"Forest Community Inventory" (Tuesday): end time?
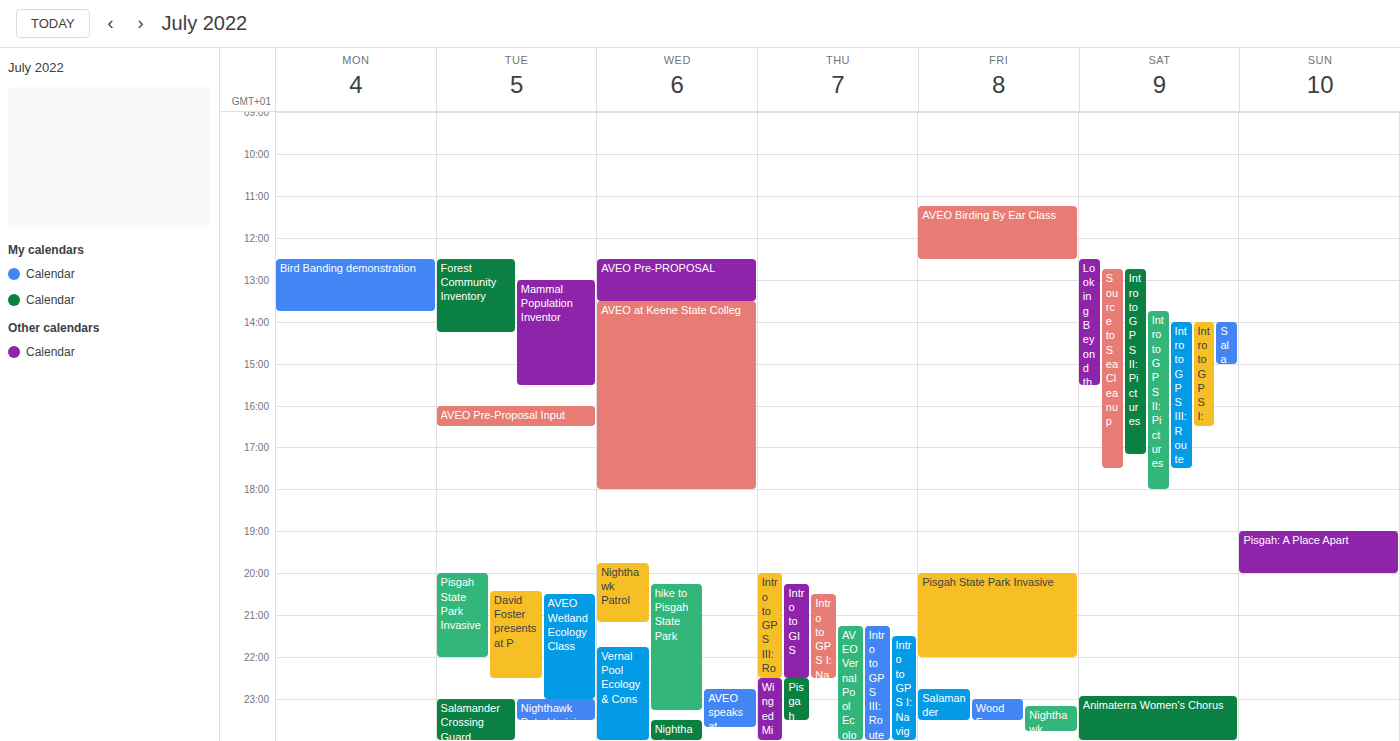
2:15 PM